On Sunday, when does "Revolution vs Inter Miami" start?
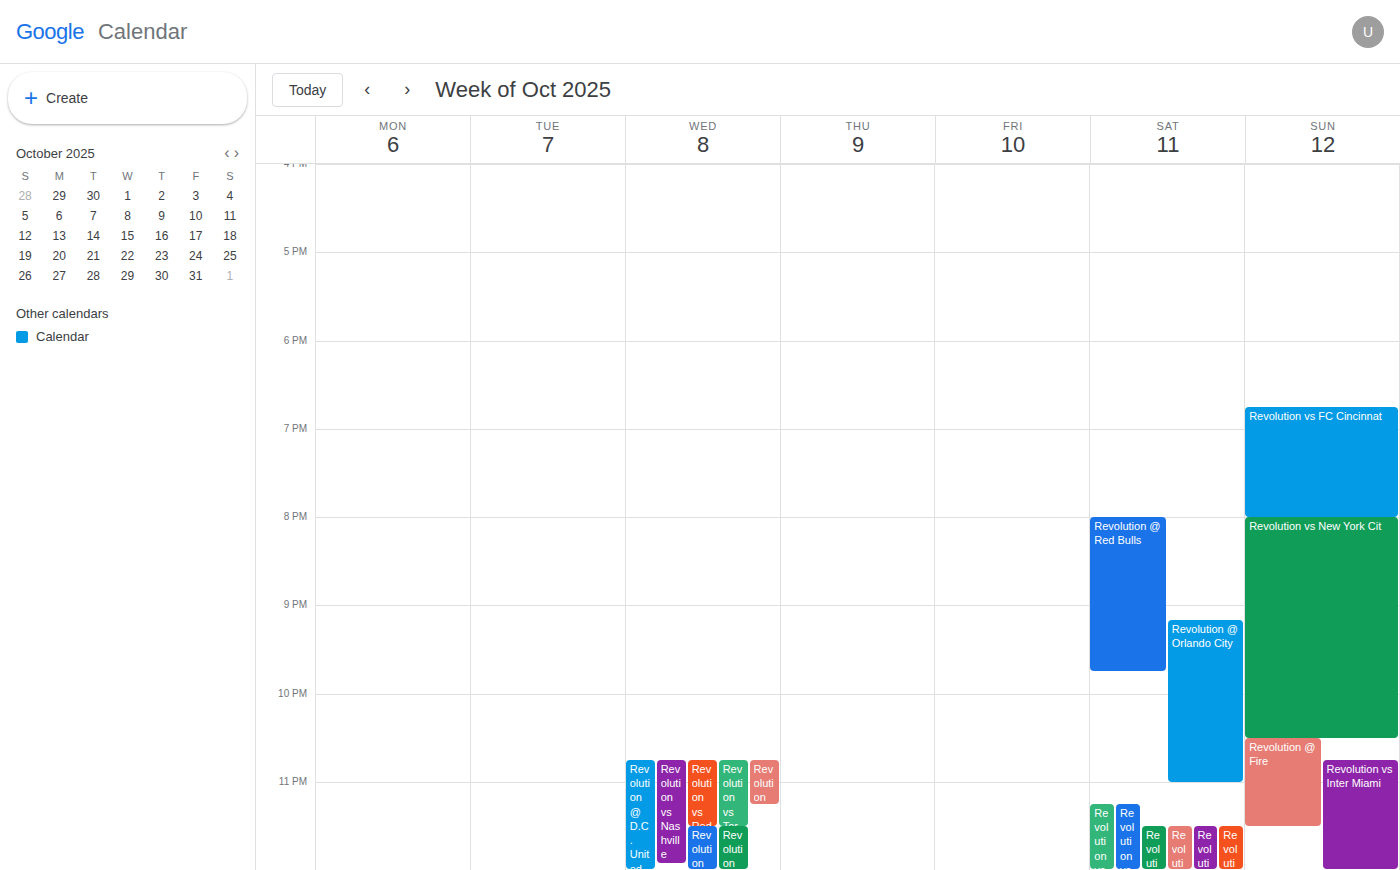
10:45 PM